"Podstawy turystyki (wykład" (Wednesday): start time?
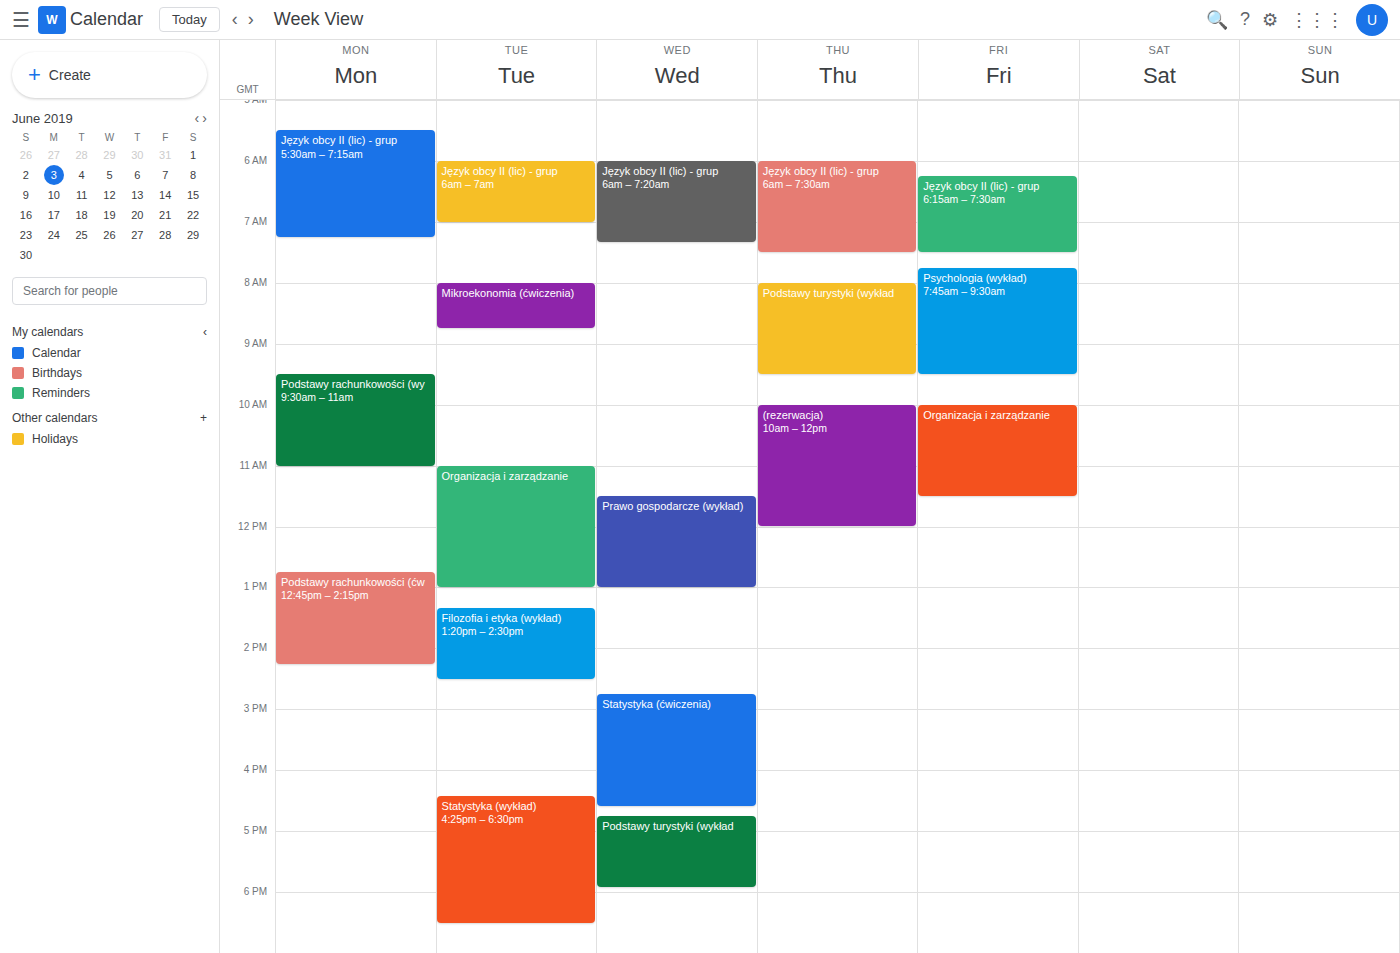
4:45 PM